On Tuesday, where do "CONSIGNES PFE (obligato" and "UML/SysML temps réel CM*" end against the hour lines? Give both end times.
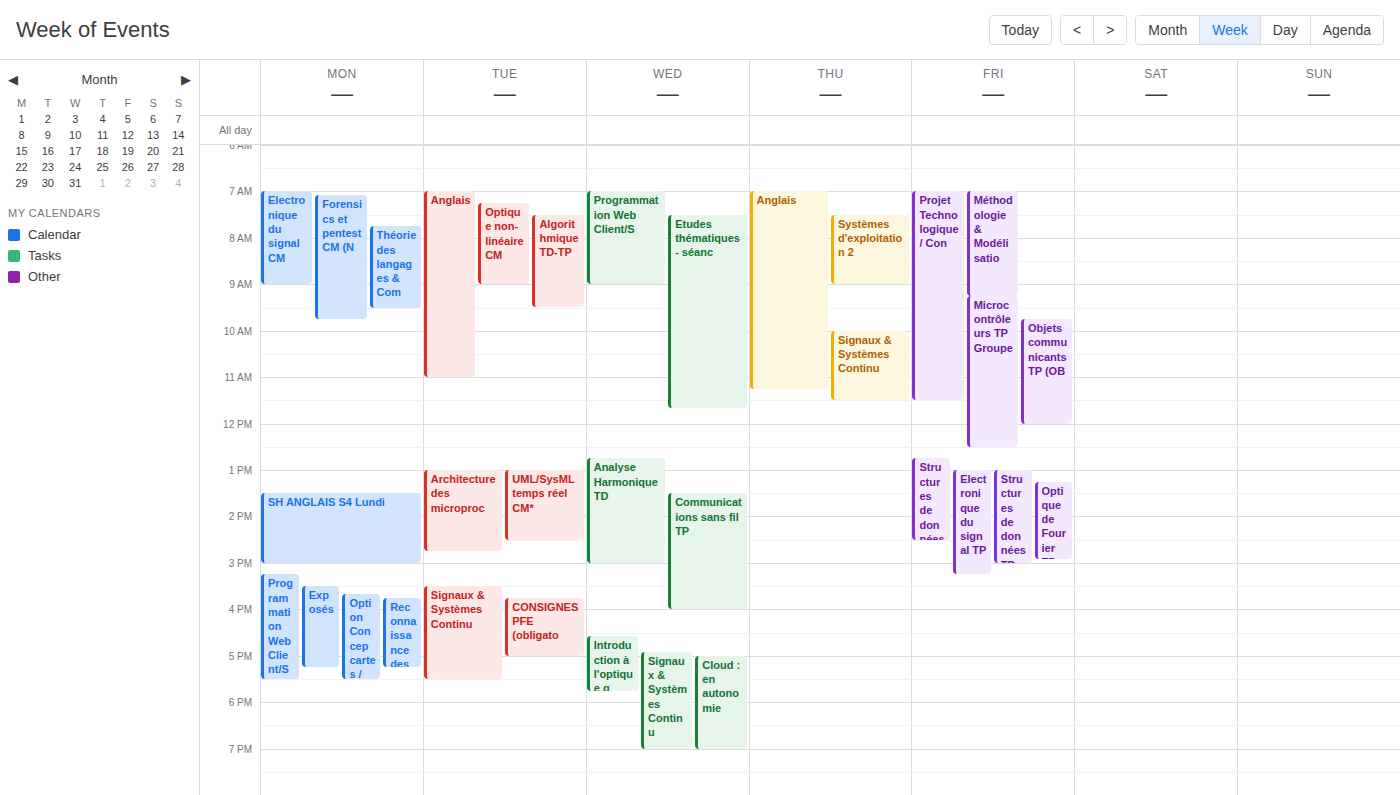
"CONSIGNES PFE (obligato": 5:00 PM, exactly on the 5 PM line. "UML/SysML temps réel CM*": 2:30 PM, halfway between the 2 PM and 3 PM lines.